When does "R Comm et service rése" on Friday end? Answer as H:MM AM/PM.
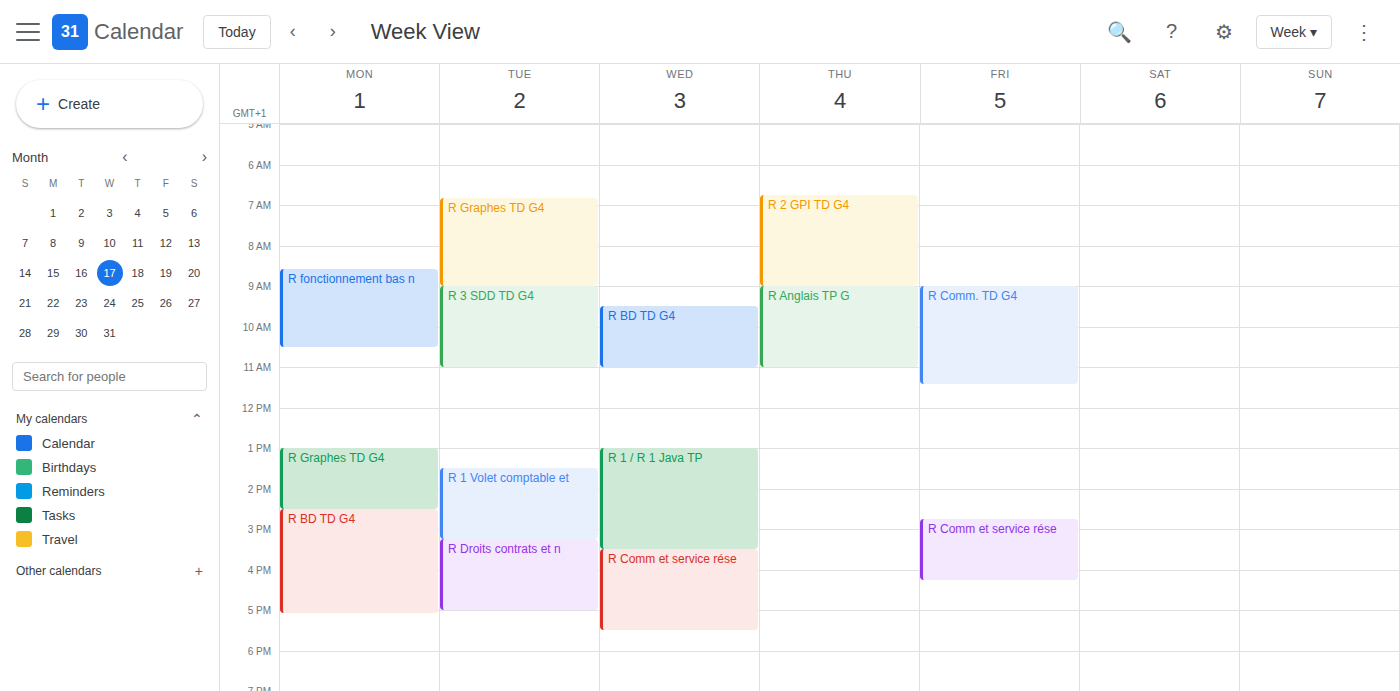
4:15 PM